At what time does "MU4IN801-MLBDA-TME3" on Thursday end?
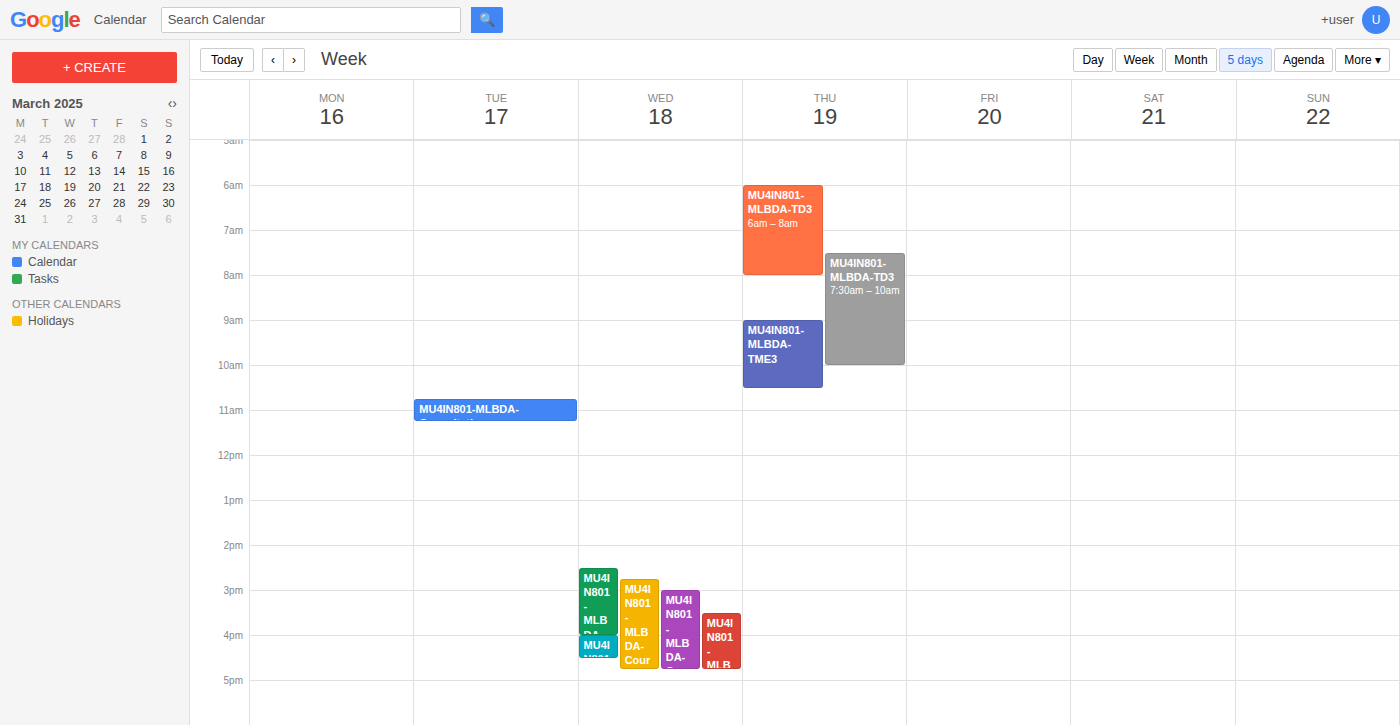
10:30 AM